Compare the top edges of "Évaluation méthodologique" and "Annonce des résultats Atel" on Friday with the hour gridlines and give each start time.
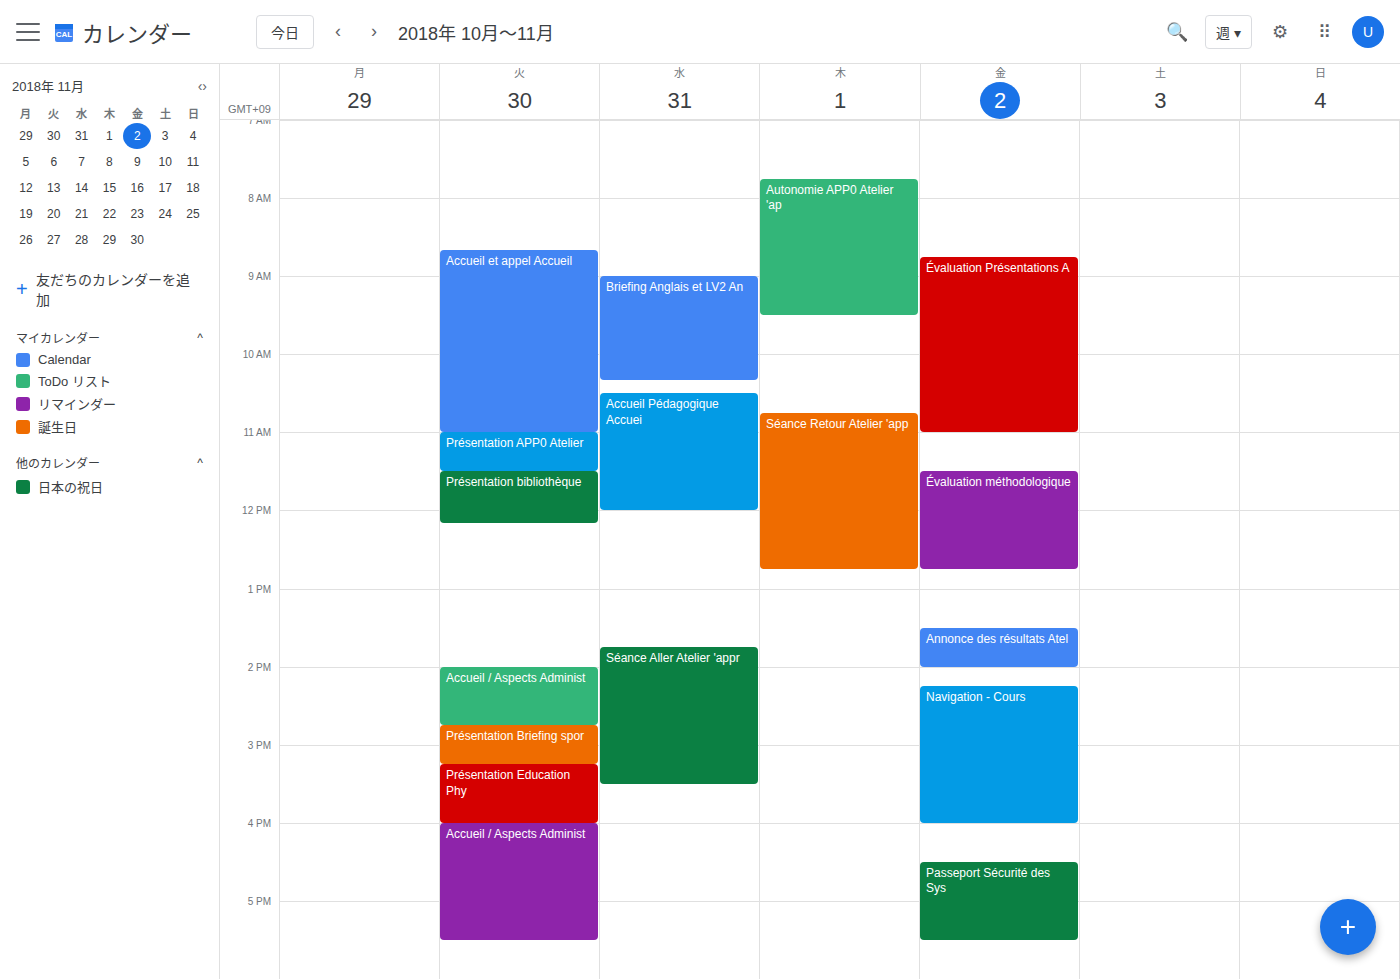
"Évaluation méthodologique": 11:30 AM, halfway between the 11 AM and 12 PM lines. "Annonce des résultats Atel": 1:30 PM, halfway between the 1 PM and 2 PM lines.